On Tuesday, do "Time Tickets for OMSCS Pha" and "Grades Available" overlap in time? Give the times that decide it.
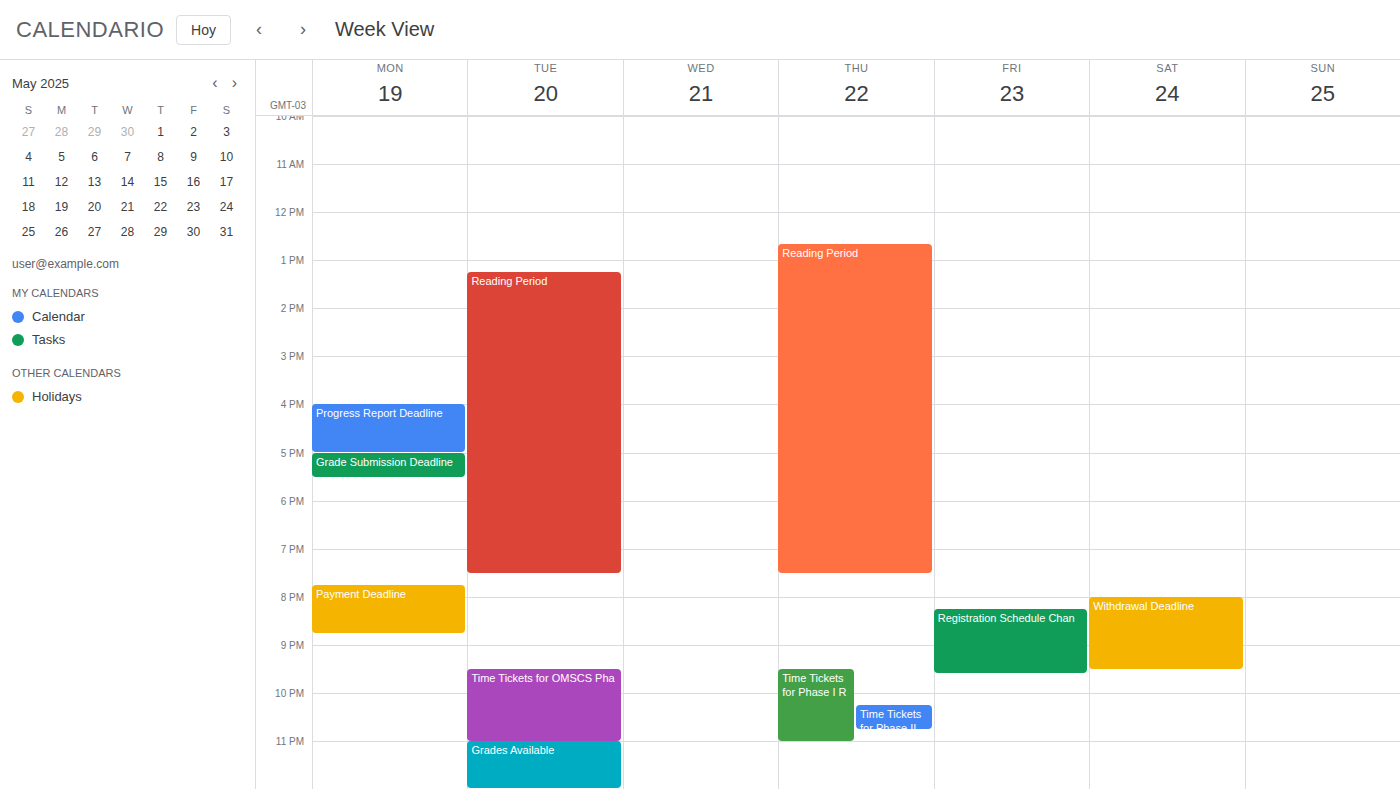
"Time Tickets for OMSCS Pha" ends at 11:00 PM, exactly when "Grades Available" starts -- they touch but do not overlap.